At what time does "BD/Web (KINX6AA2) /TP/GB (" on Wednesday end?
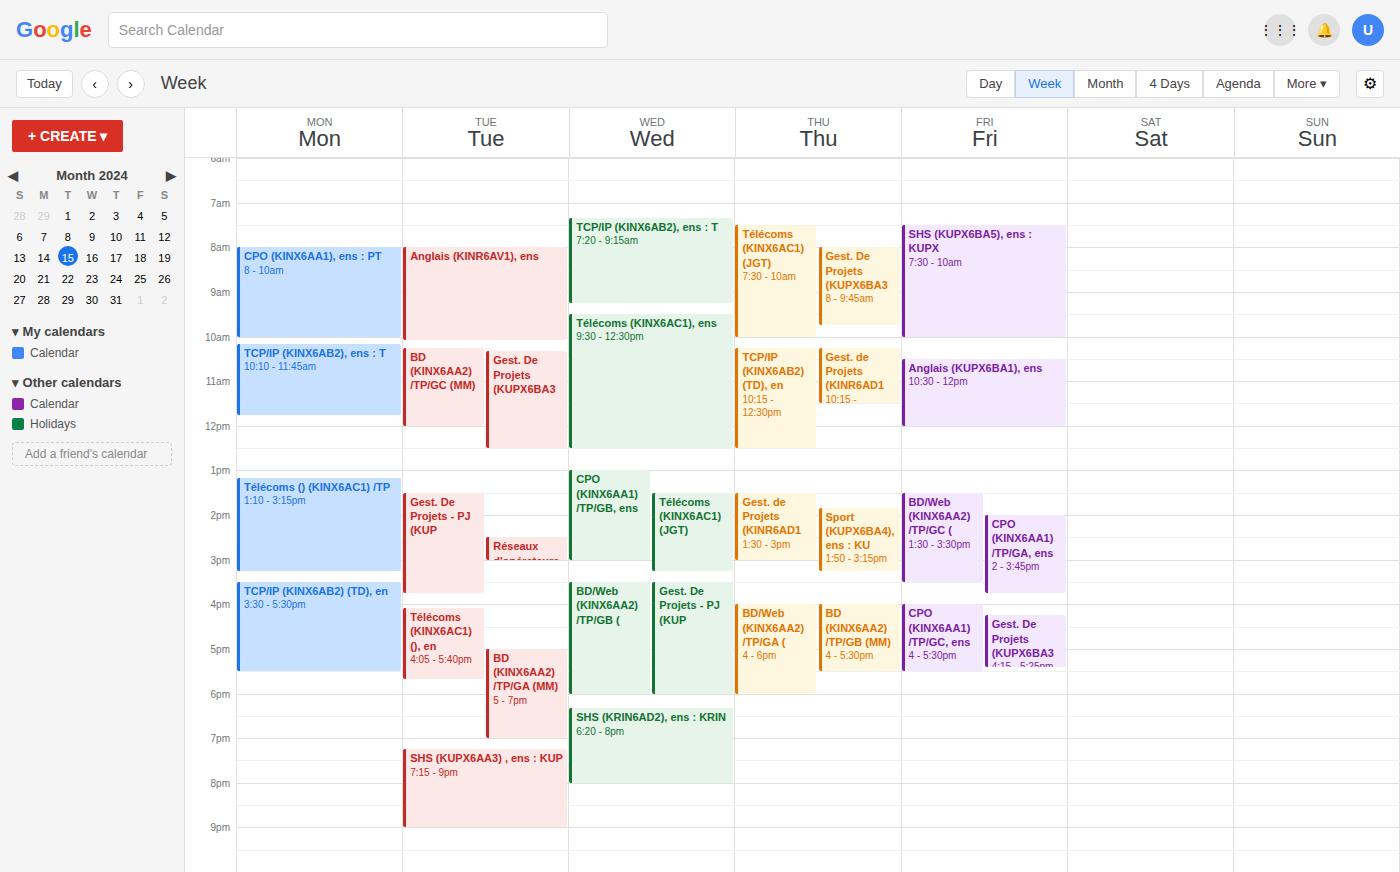
18:00